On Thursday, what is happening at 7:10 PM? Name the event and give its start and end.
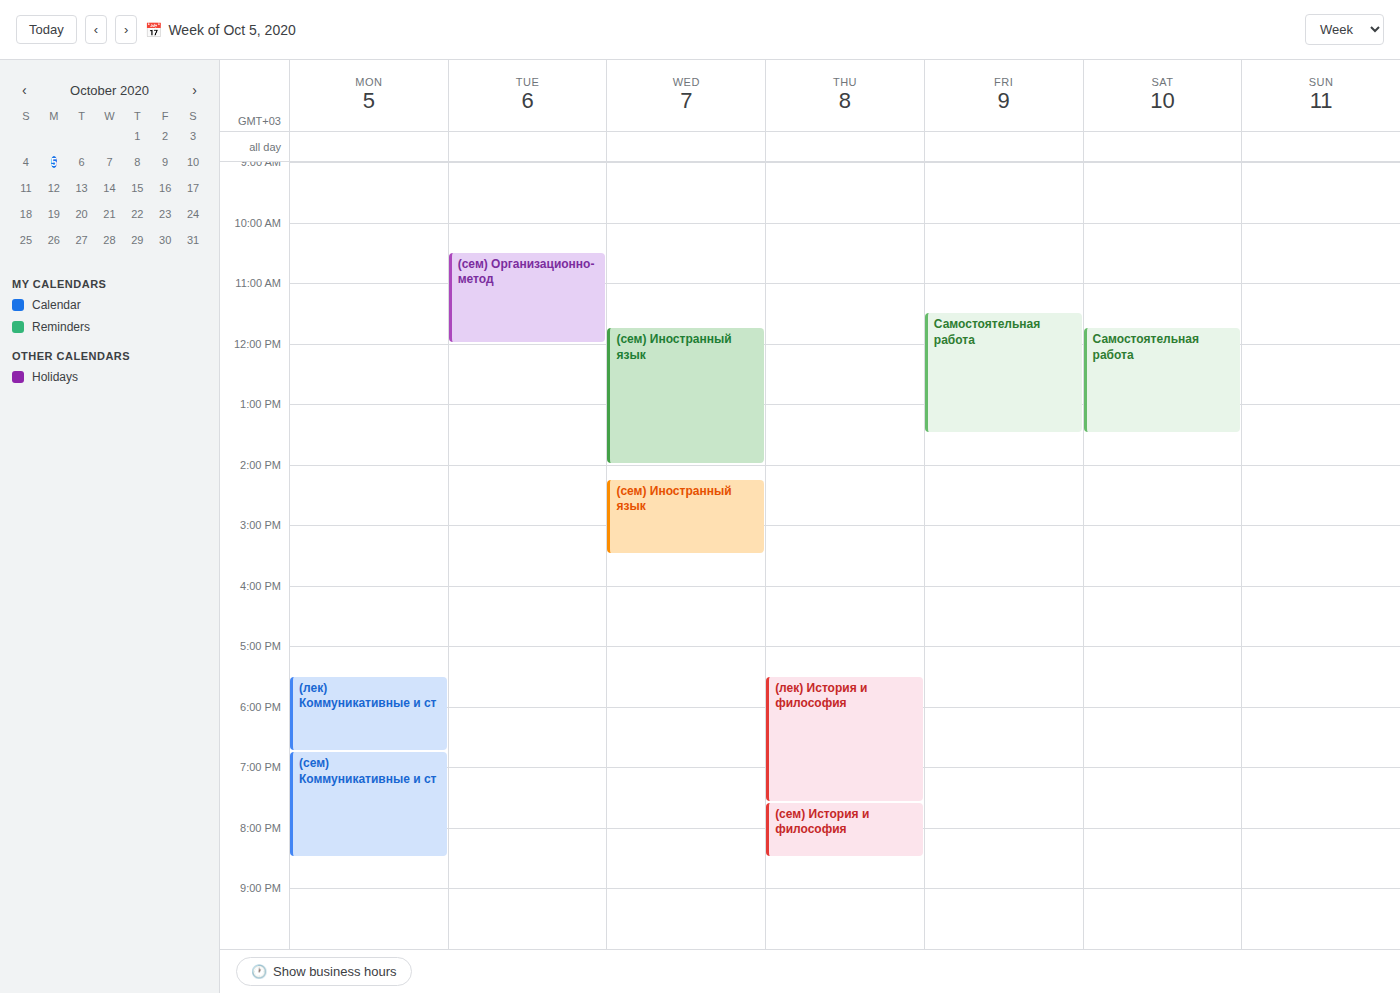
"(лек) История и философия", 5:30 PM to 7:35 PM